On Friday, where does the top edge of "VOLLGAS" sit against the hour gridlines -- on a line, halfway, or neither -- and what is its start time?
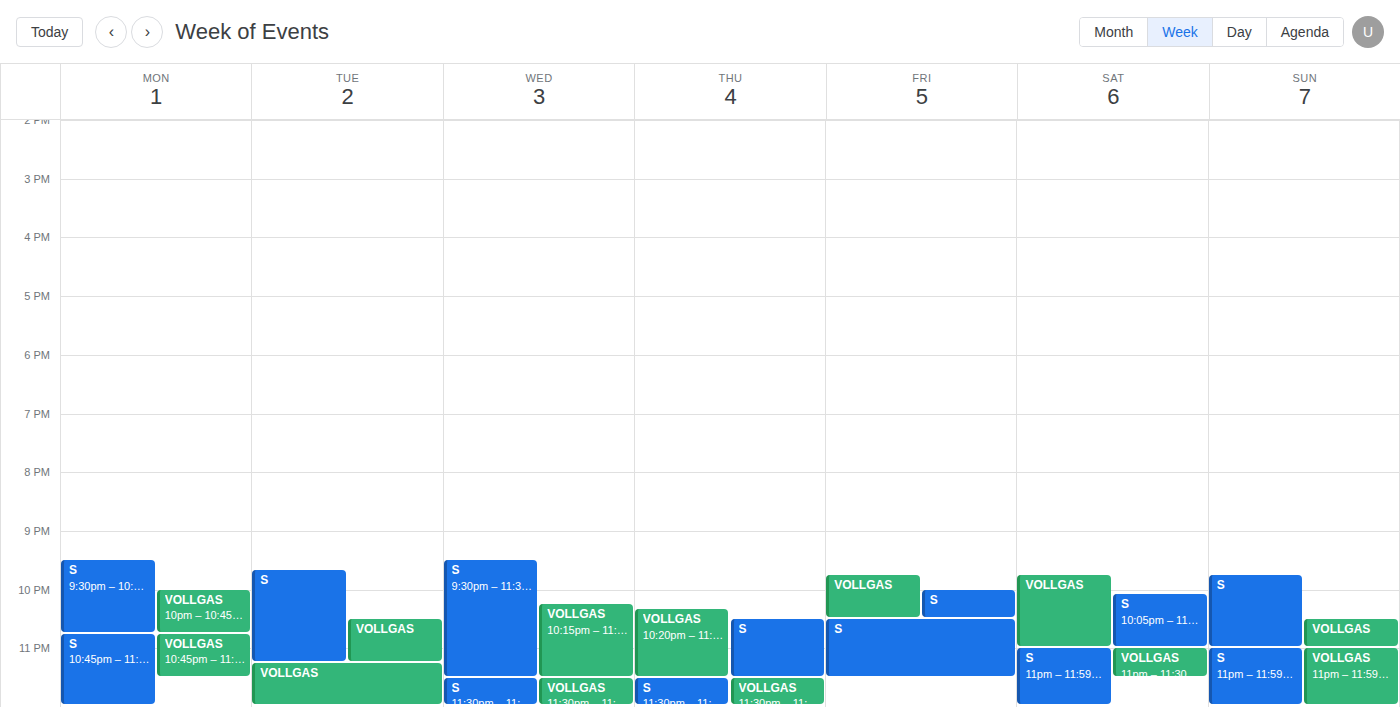
9:45 PM -- neither: three quarters of the way from the 9 PM line to the 10 PM line.